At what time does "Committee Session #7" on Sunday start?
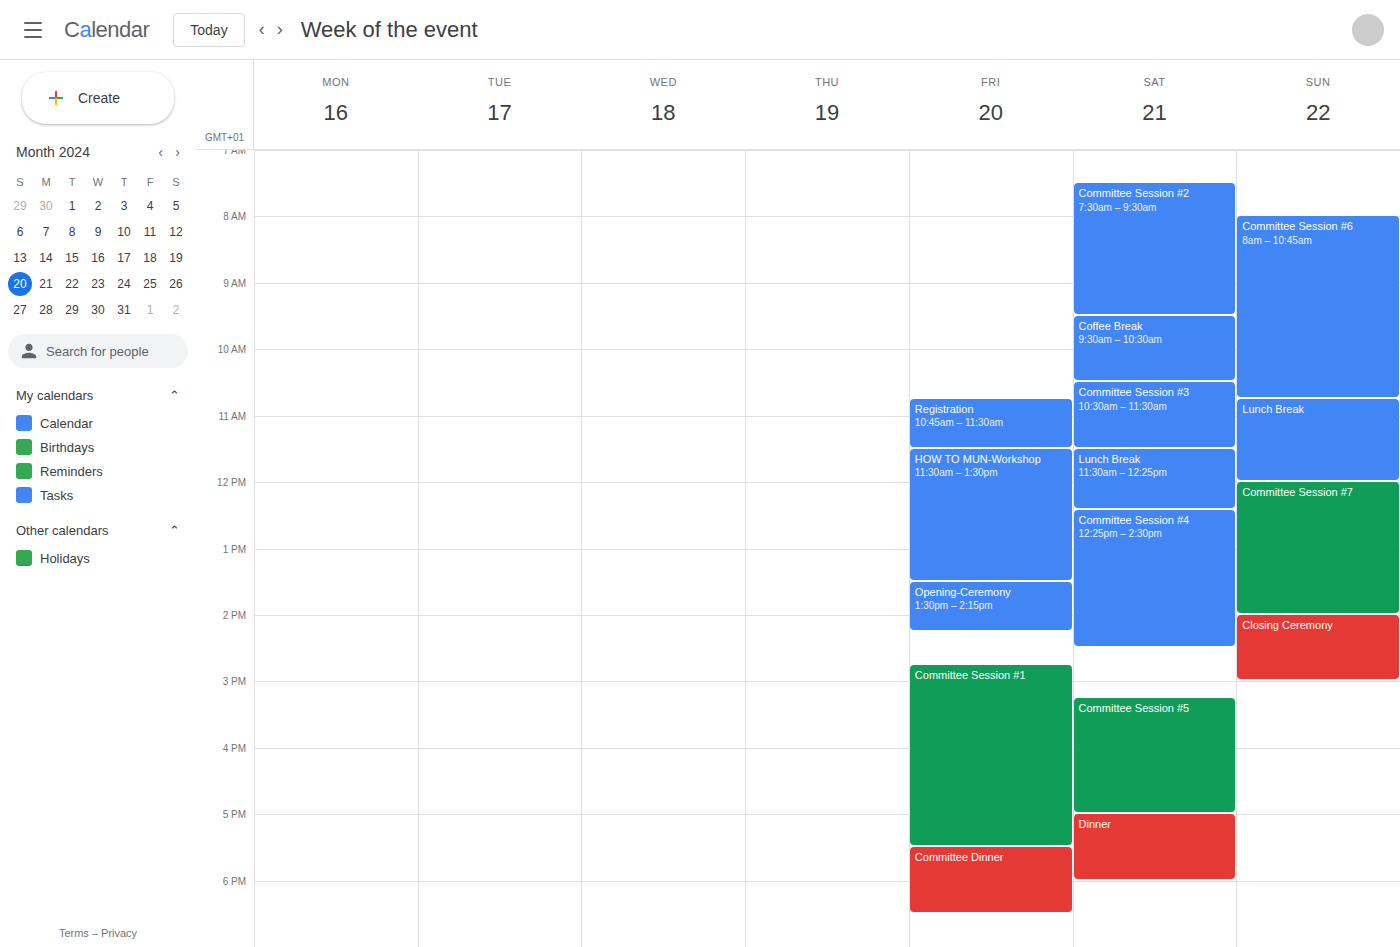
12:00 PM